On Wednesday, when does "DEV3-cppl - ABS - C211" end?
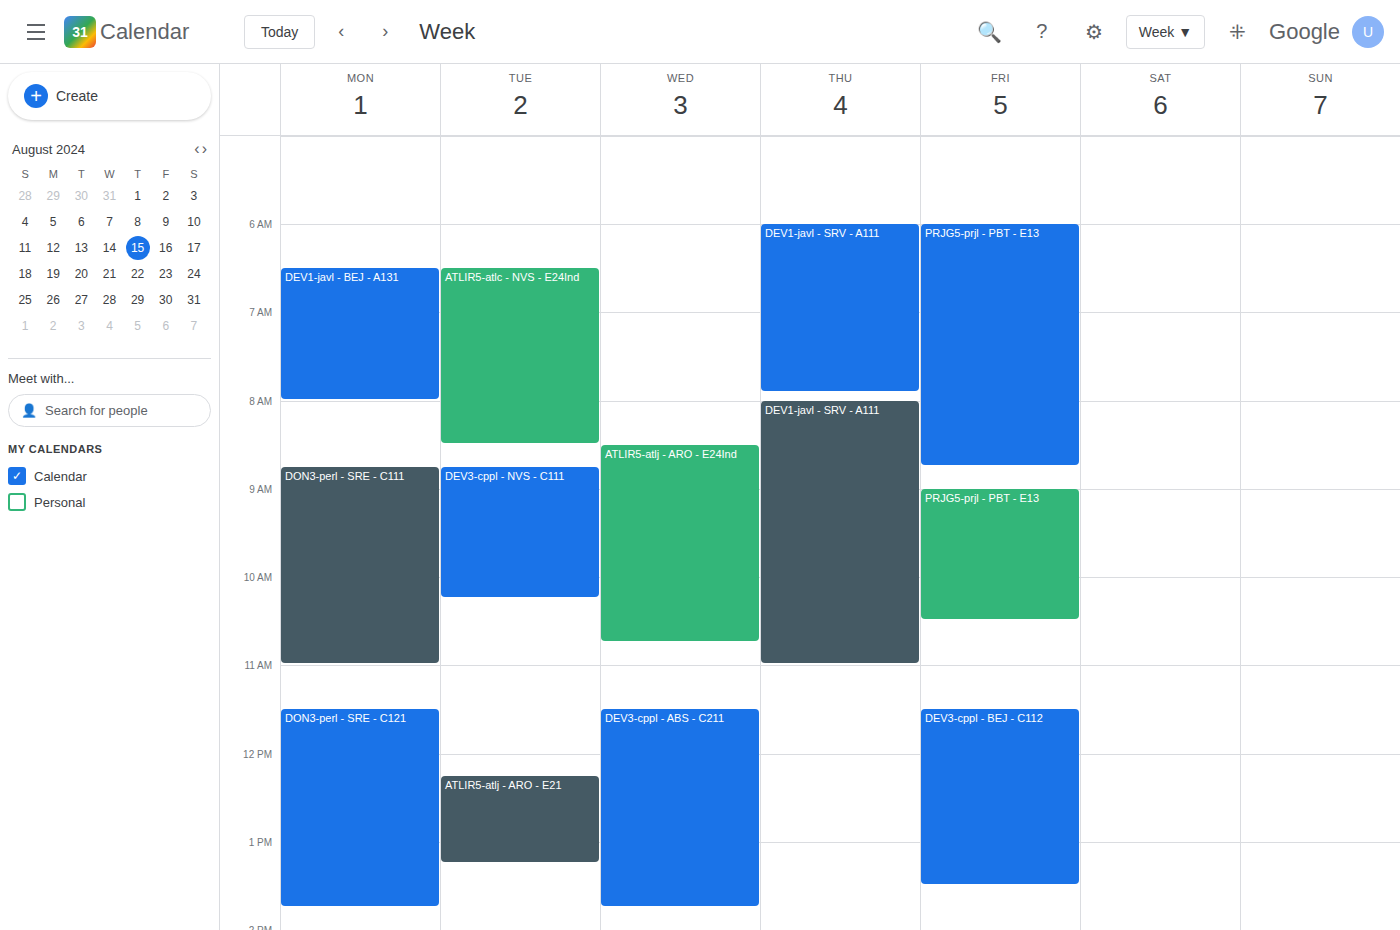
1:45 PM